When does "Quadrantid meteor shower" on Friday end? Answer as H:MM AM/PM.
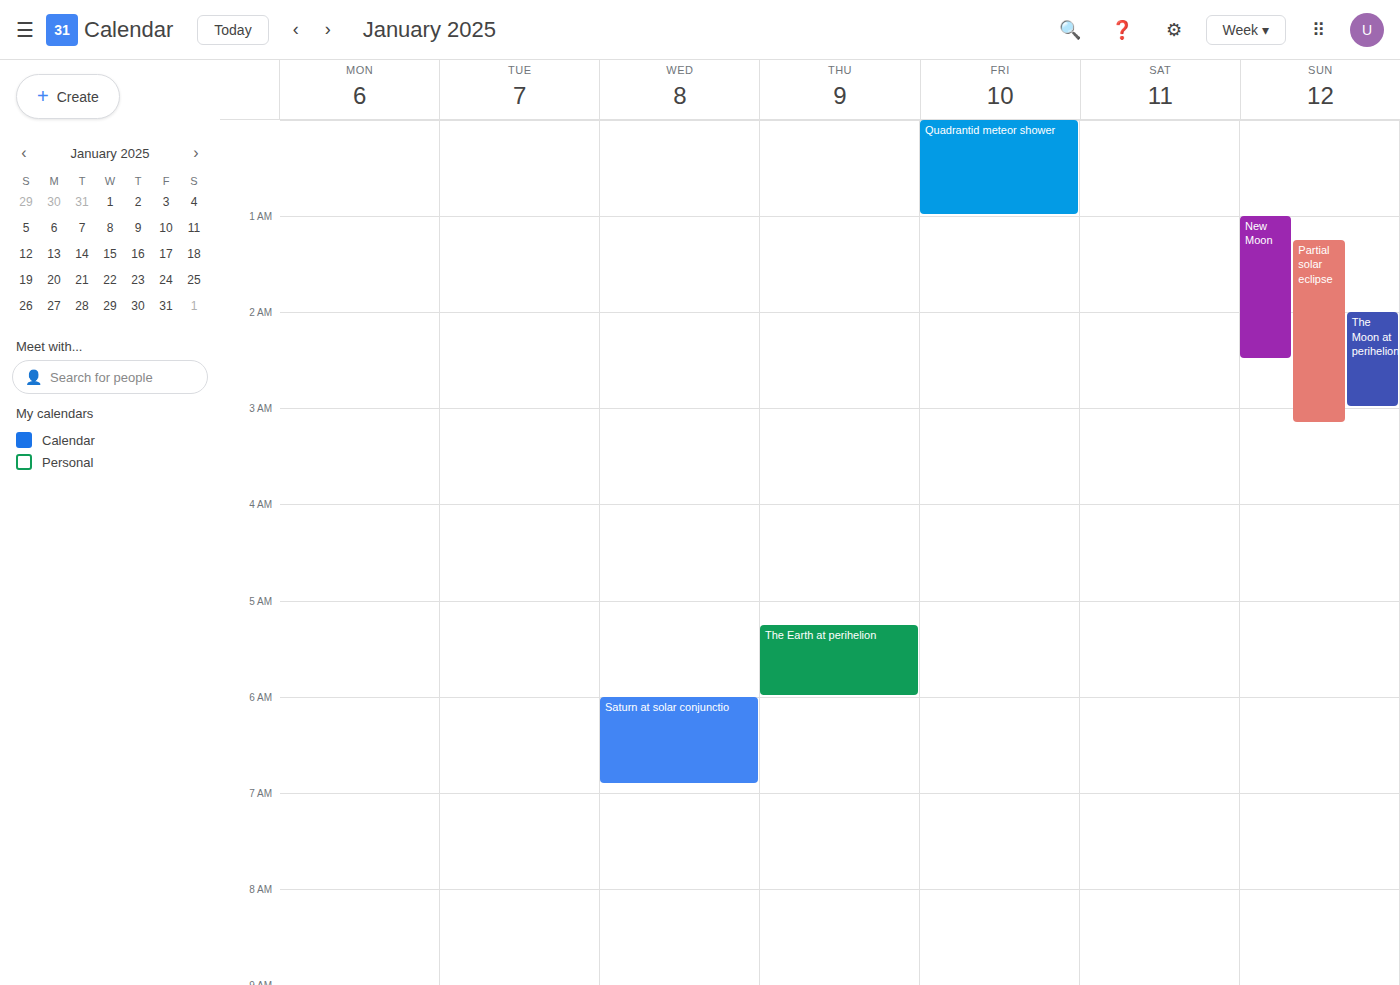
1:00 AM